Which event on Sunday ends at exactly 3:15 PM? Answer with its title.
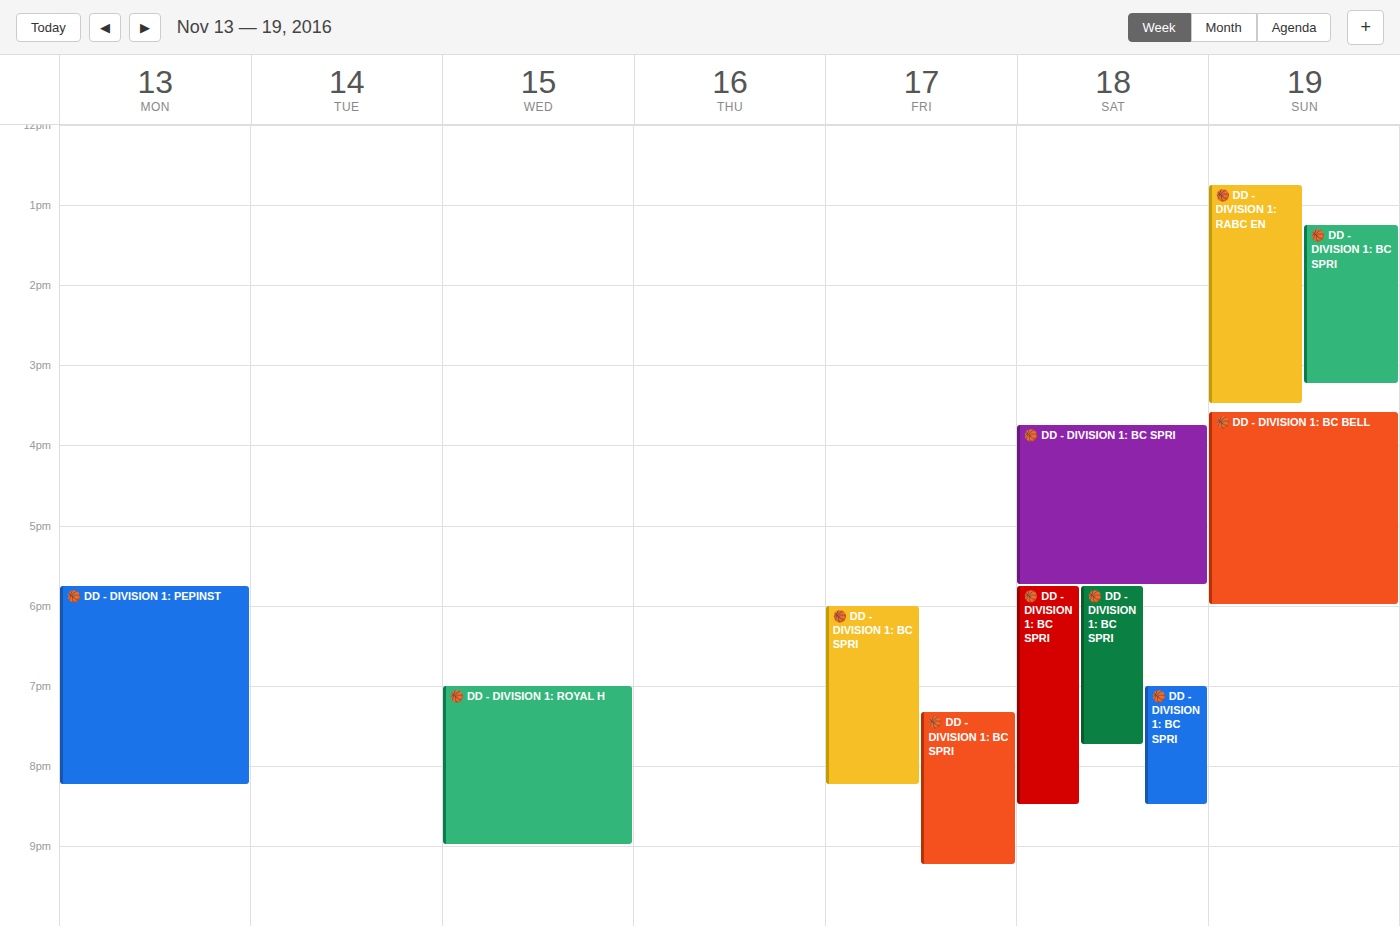
"🏀 DD - DIVISION 1: BC SPRI"